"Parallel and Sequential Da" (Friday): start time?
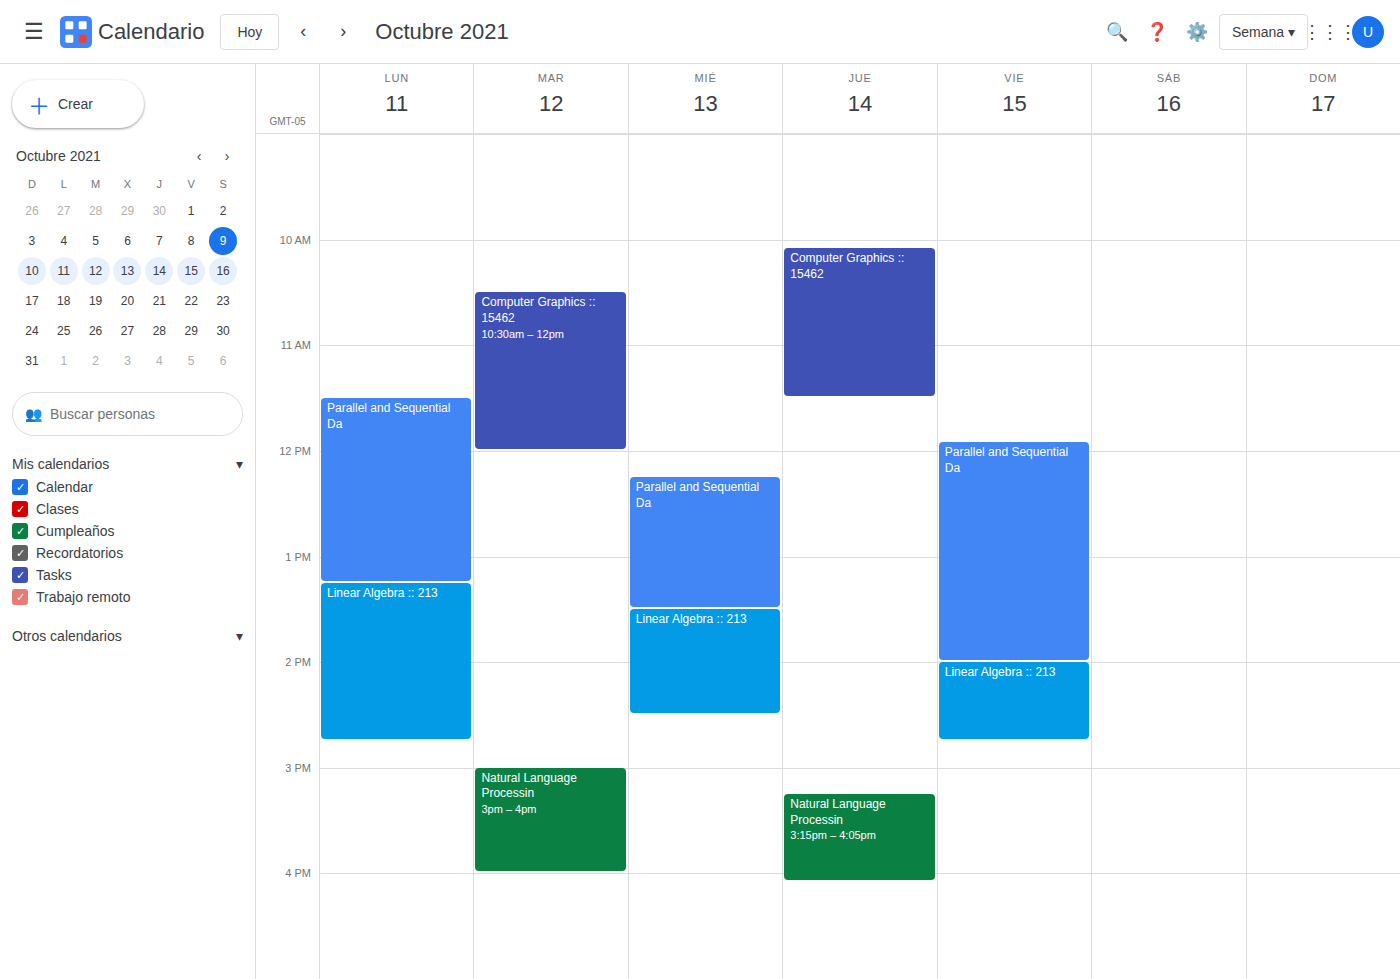
11:55 AM